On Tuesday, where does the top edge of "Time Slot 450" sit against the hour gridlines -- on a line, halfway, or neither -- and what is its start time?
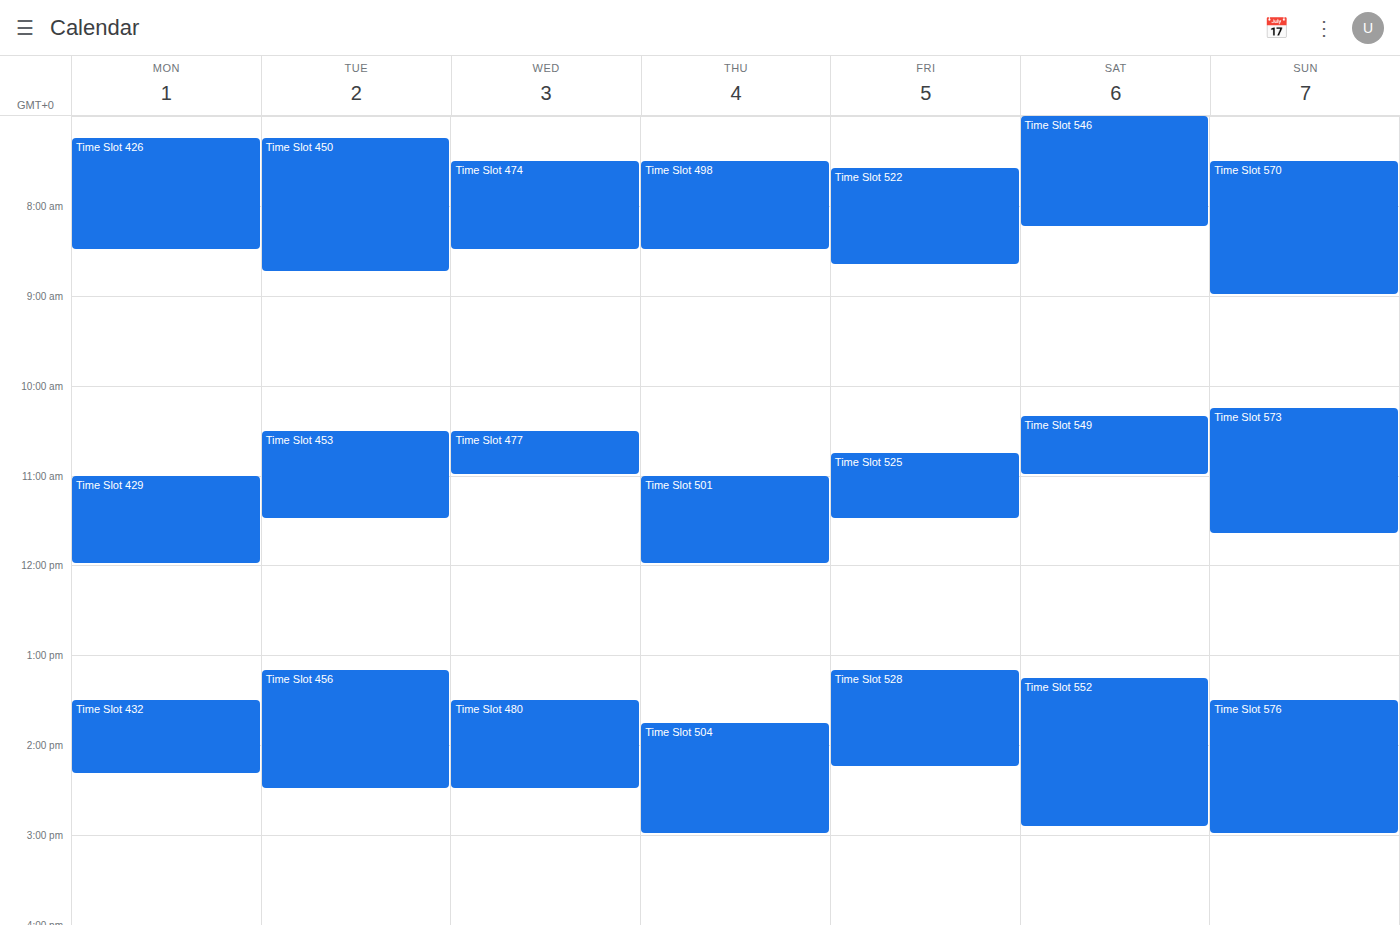
7:15 AM -- neither: a quarter of the way from the 7 AM line to the 8 AM line.